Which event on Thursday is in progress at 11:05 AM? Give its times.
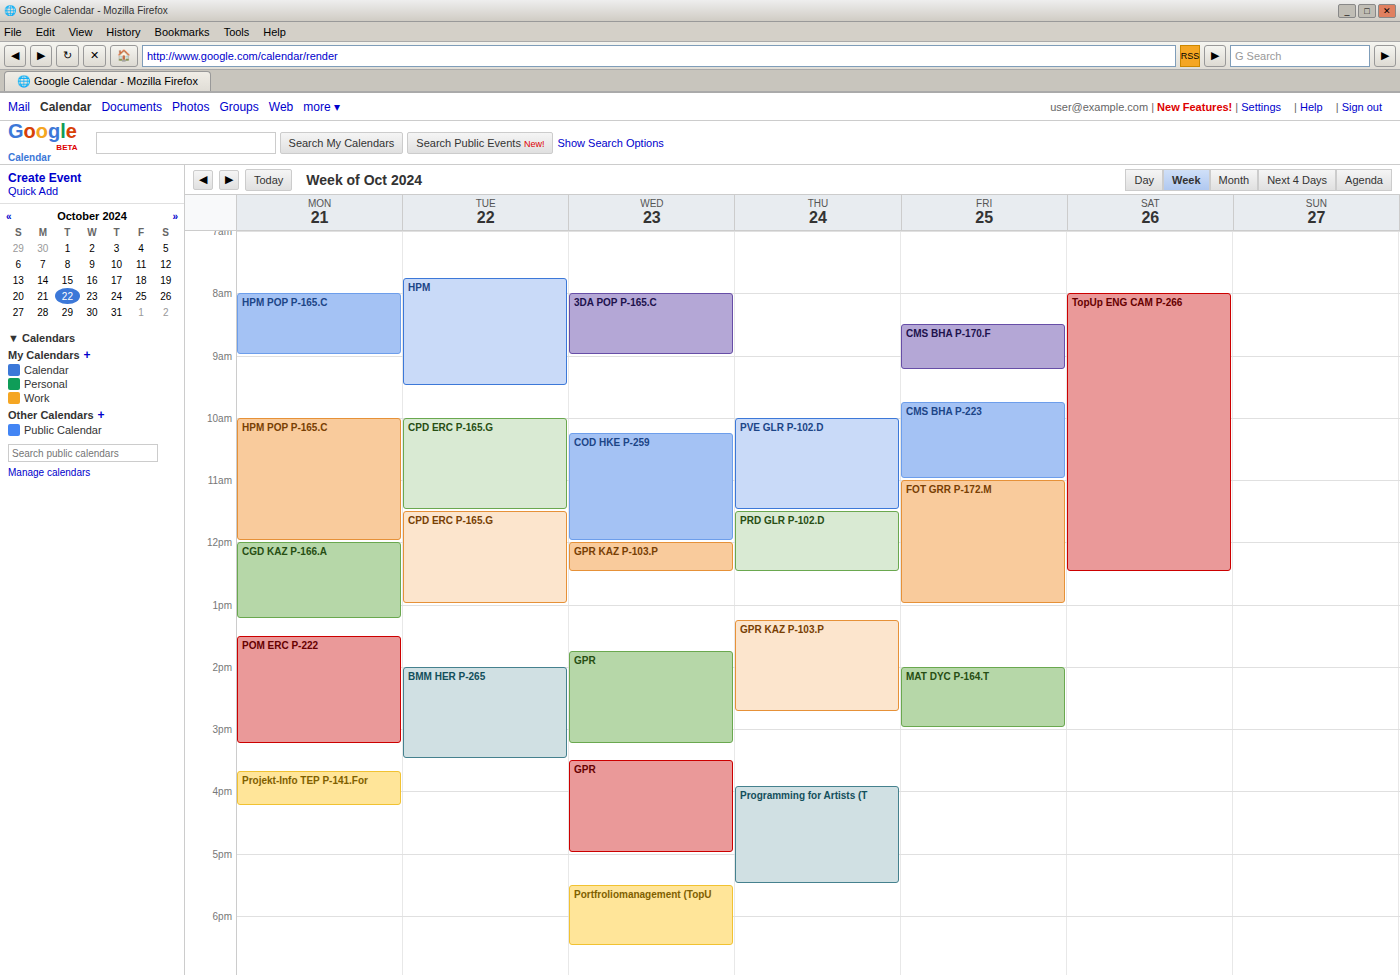
"PVE GLR P-102.D", 10:00 AM to 11:30 AM